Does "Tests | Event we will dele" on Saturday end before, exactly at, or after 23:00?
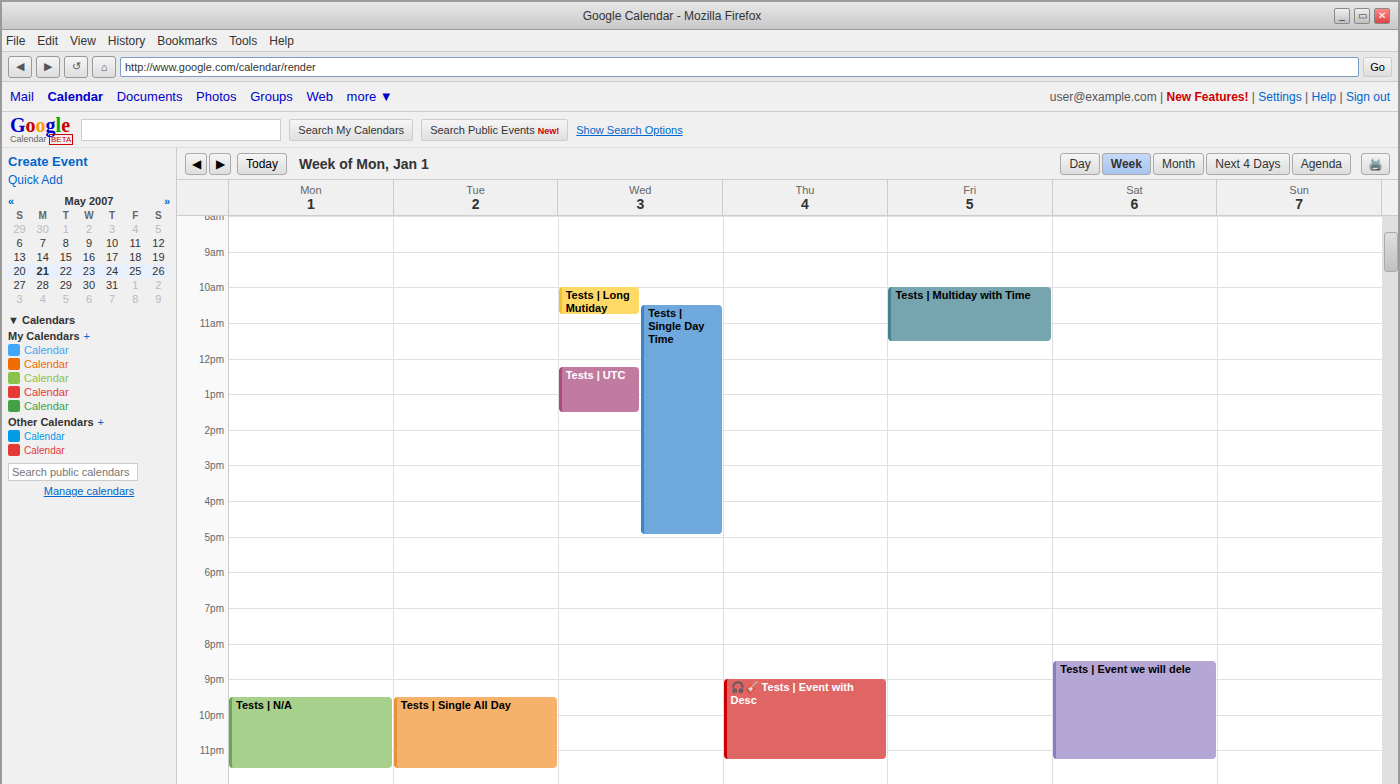
23:15 -- after 23:00, 15 minutes below the 23:00 line.